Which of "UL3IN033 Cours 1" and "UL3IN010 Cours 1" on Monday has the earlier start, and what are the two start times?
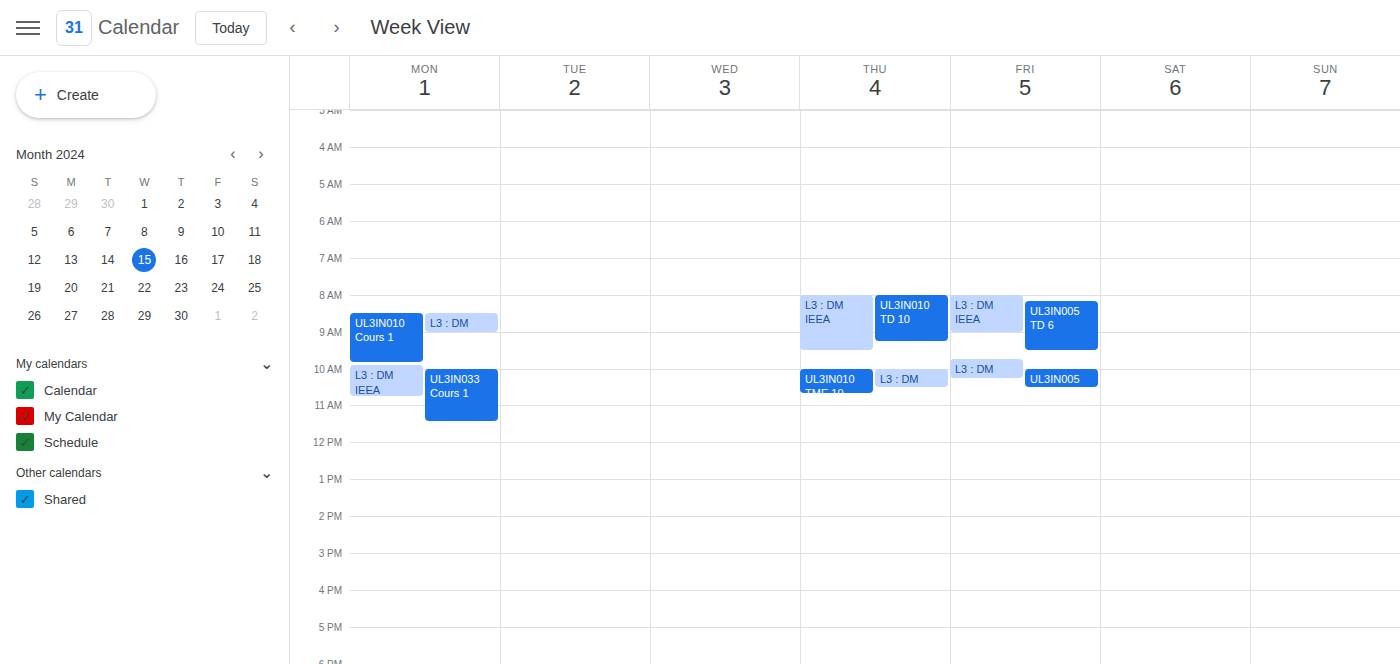
"UL3IN010 Cours 1" 8:30 AM; "UL3IN033 Cours 1" 10:00 AM.